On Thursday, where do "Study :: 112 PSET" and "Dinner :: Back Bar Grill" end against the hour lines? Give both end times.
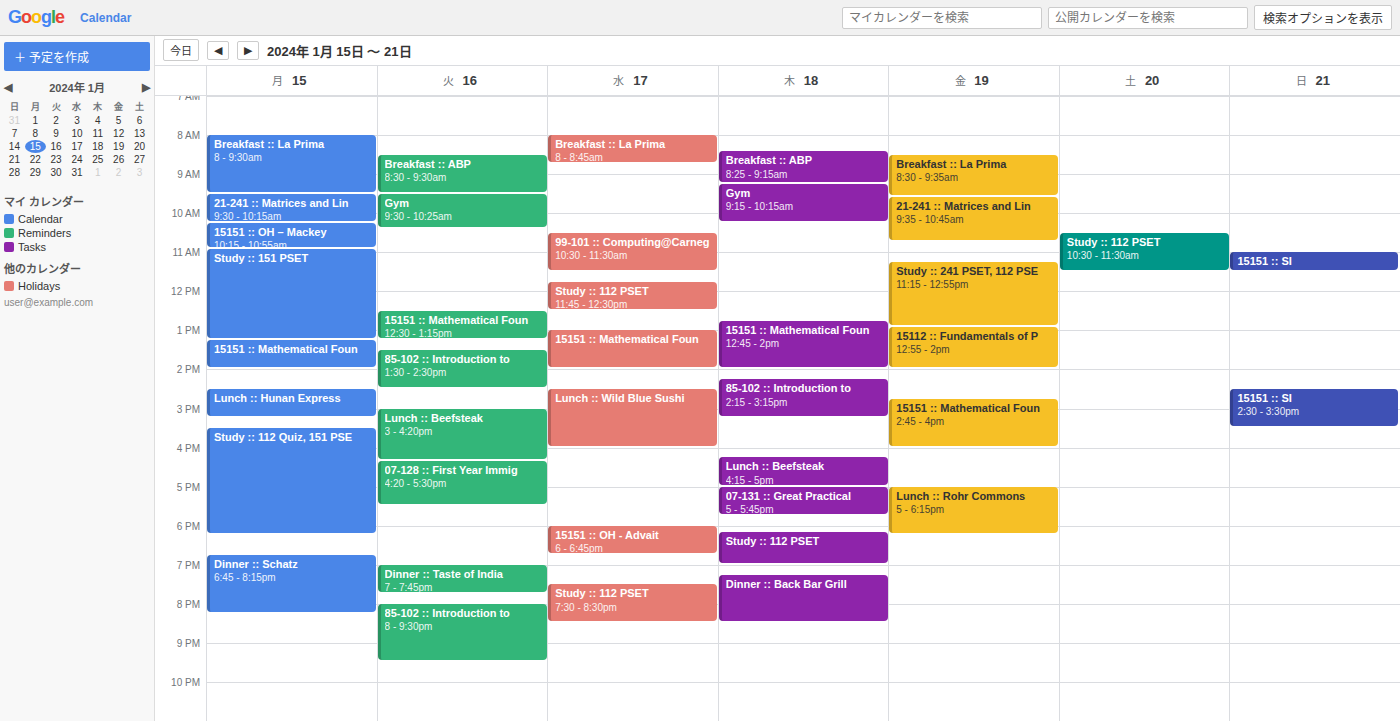
"Study :: 112 PSET": 7:00 PM, exactly on the 7 PM line. "Dinner :: Back Bar Grill": 8:30 PM, halfway between the 8 PM and 9 PM lines.